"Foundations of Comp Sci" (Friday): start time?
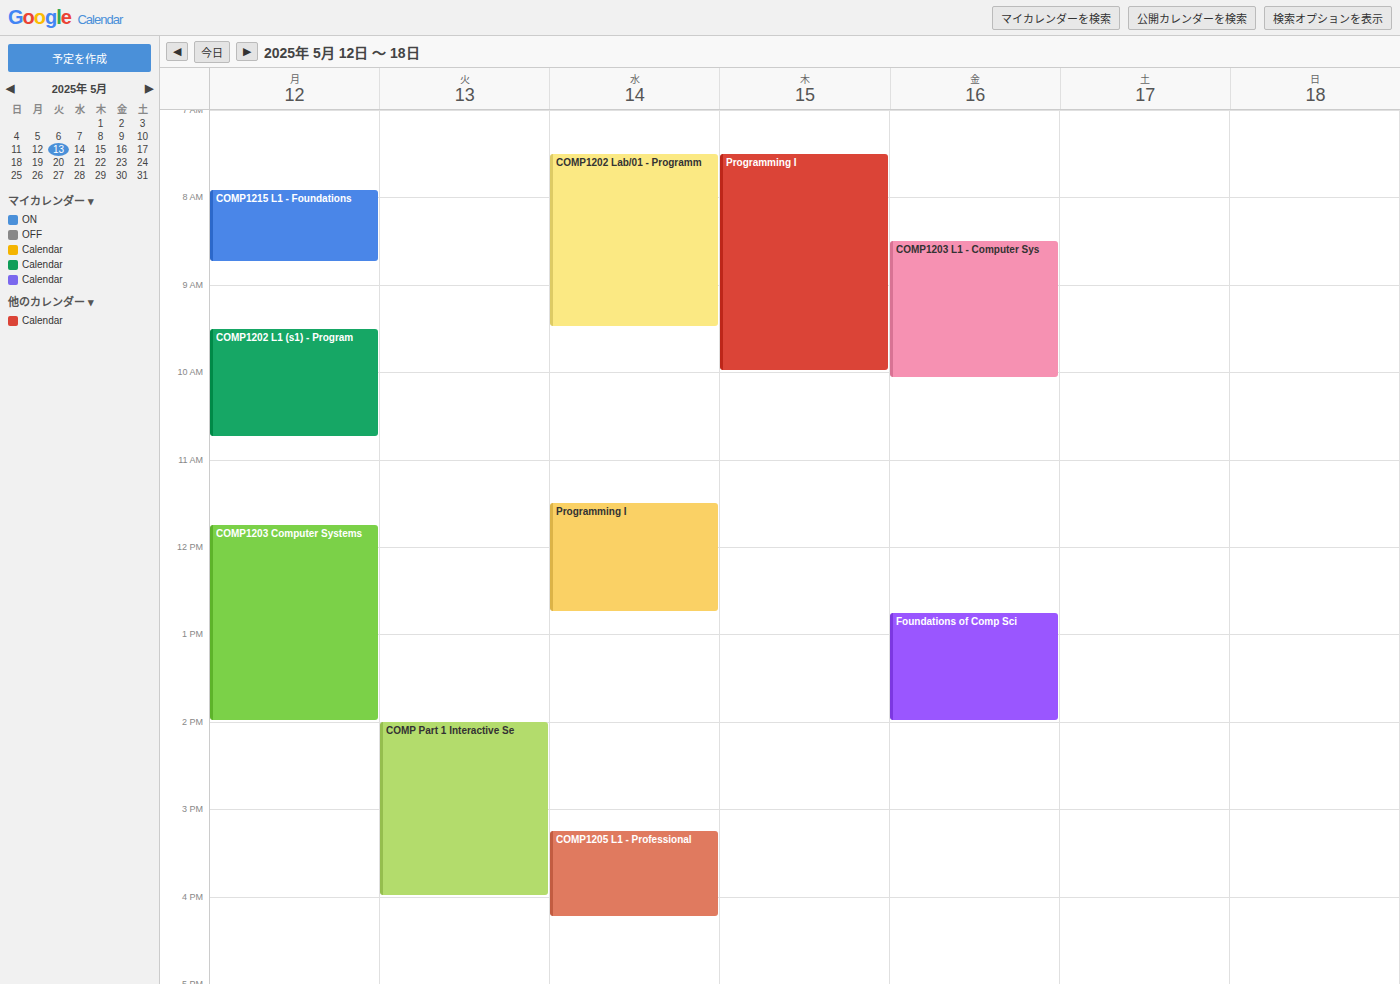
12:45